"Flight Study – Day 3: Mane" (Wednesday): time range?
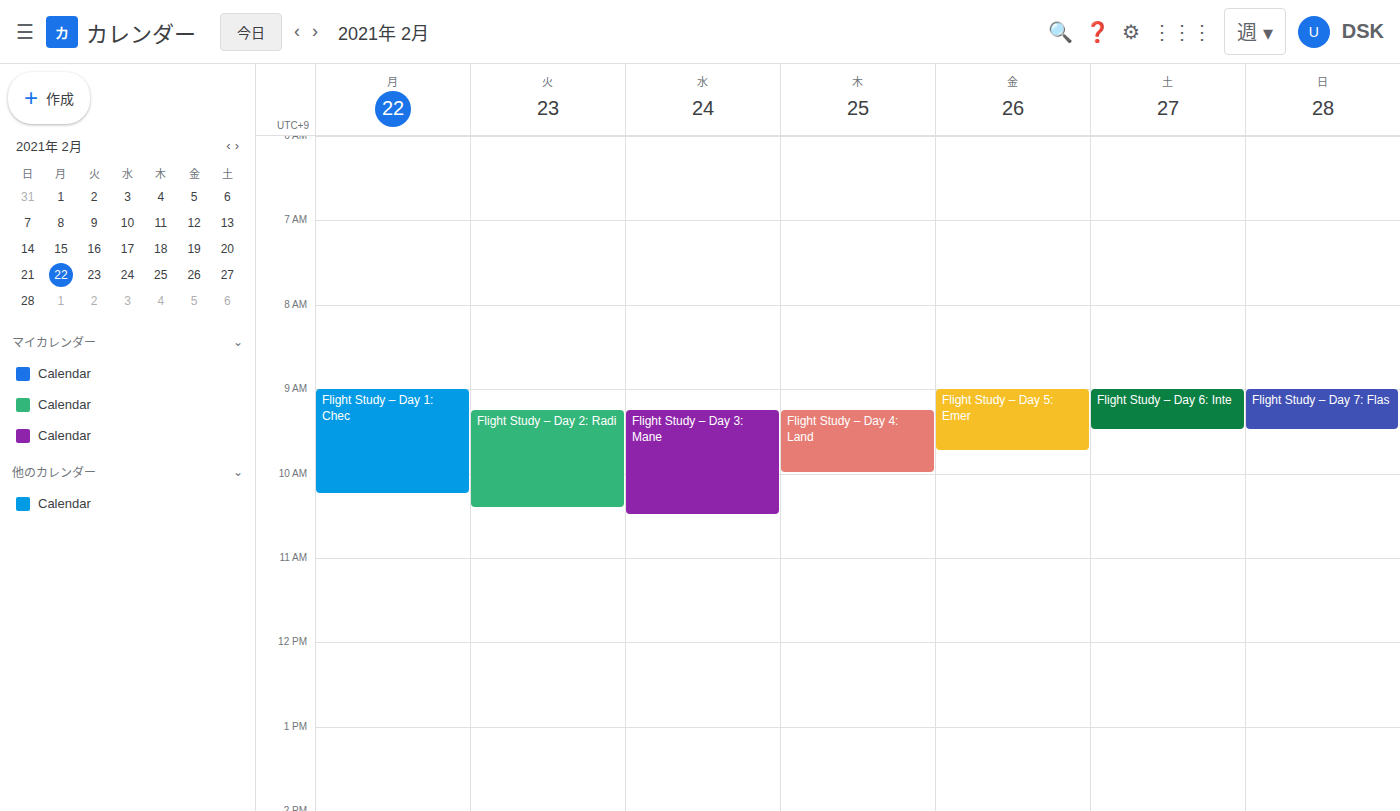
9:15 AM to 10:30 AM